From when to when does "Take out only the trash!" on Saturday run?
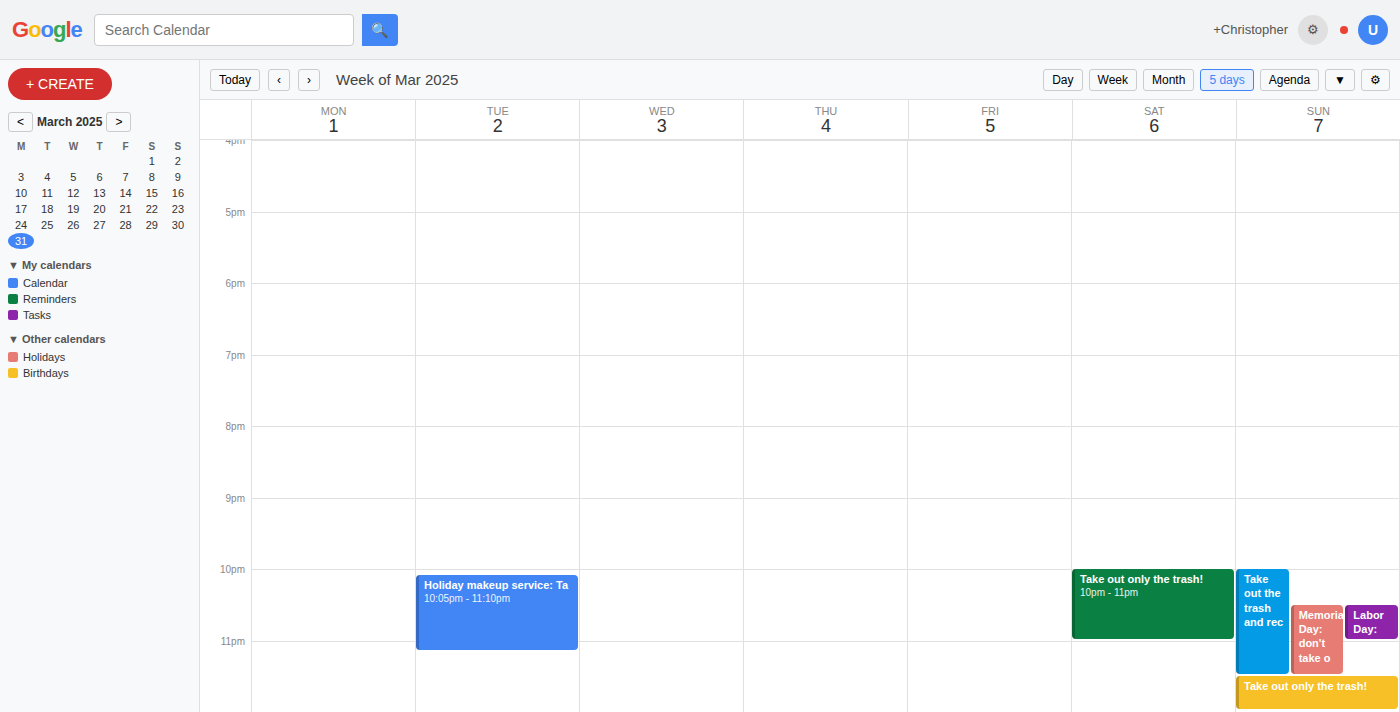
10:00 PM to 11:00 PM